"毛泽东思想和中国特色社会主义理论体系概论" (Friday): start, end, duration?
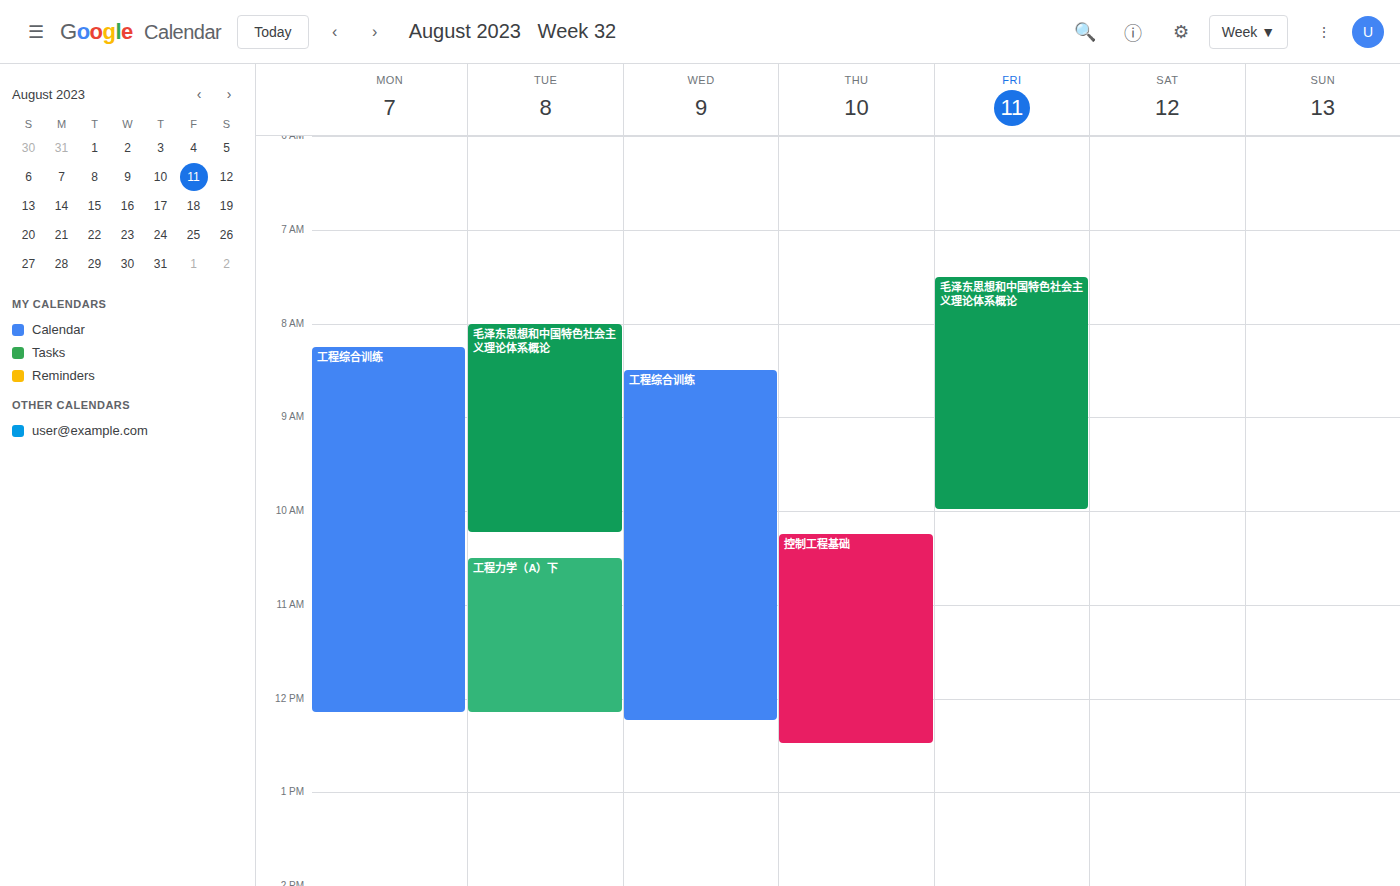
7:30 AM to 10:00 AM, 2 hours 30 minutes